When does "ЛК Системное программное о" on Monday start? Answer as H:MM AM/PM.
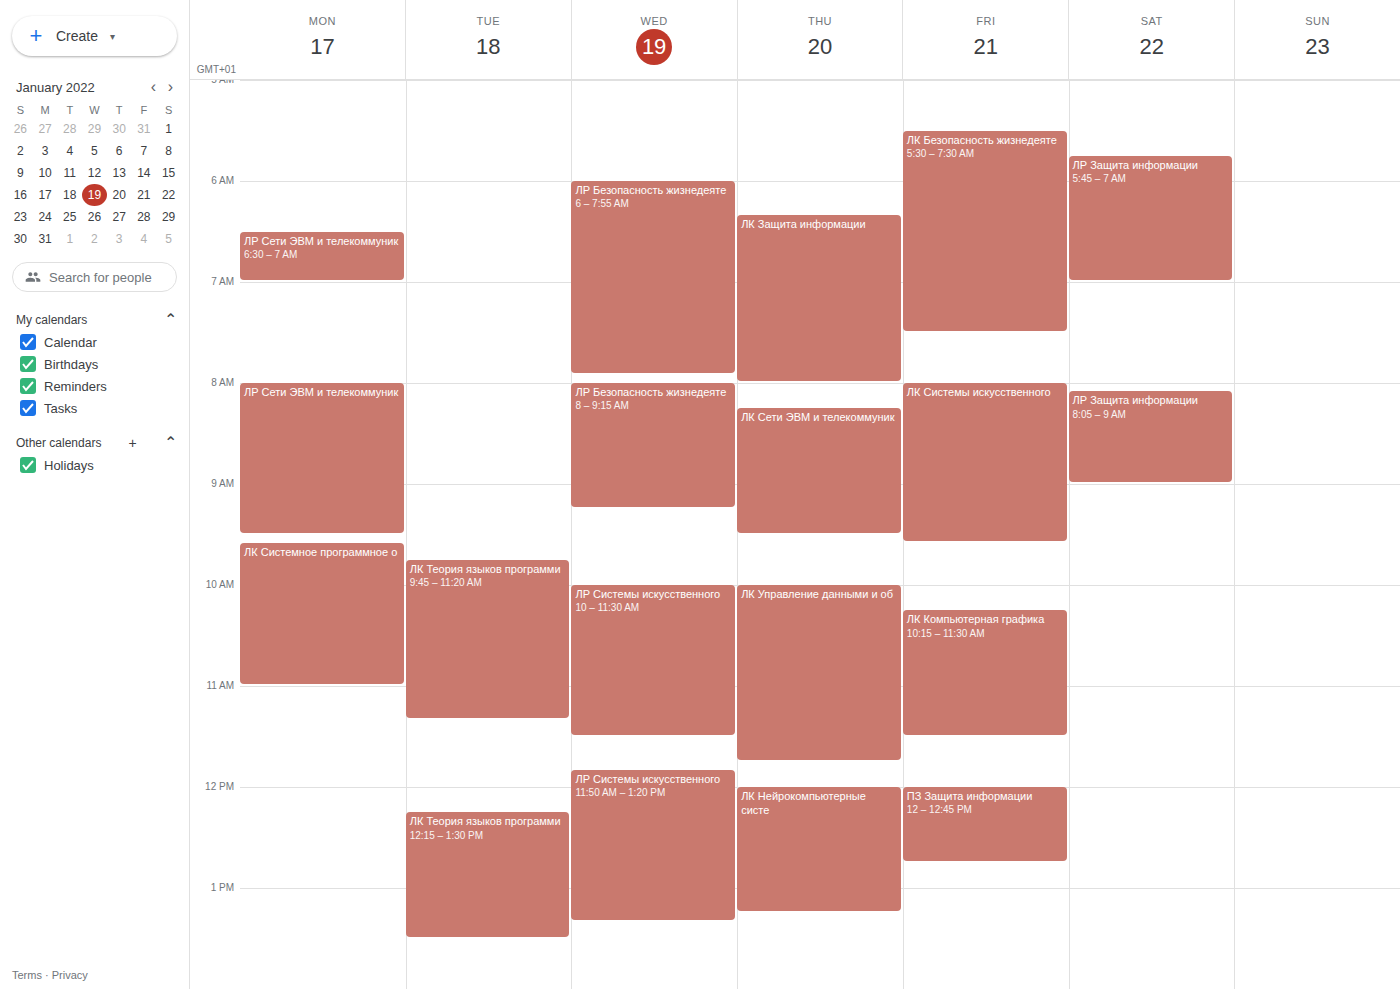
9:35 AM